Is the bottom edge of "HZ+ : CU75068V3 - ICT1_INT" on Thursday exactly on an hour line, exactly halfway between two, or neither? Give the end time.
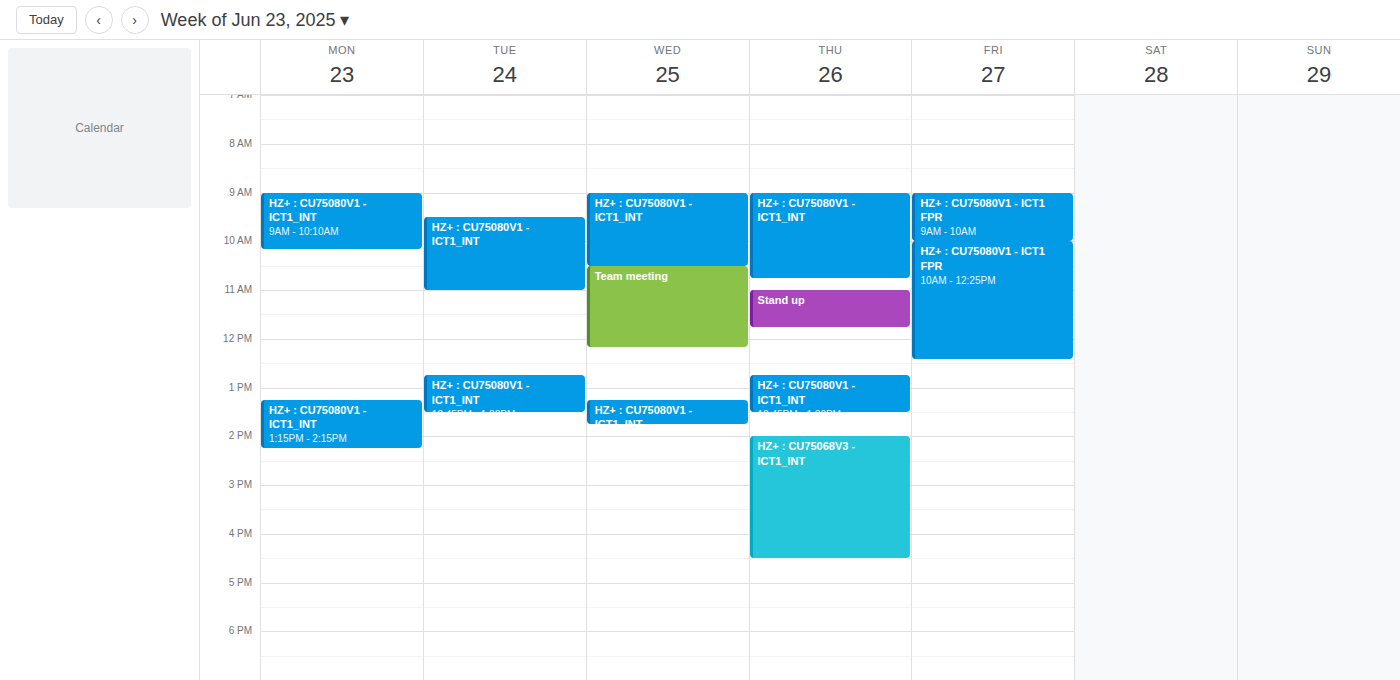
4:30 PM -- halfway between the 4 PM and 5 PM lines.